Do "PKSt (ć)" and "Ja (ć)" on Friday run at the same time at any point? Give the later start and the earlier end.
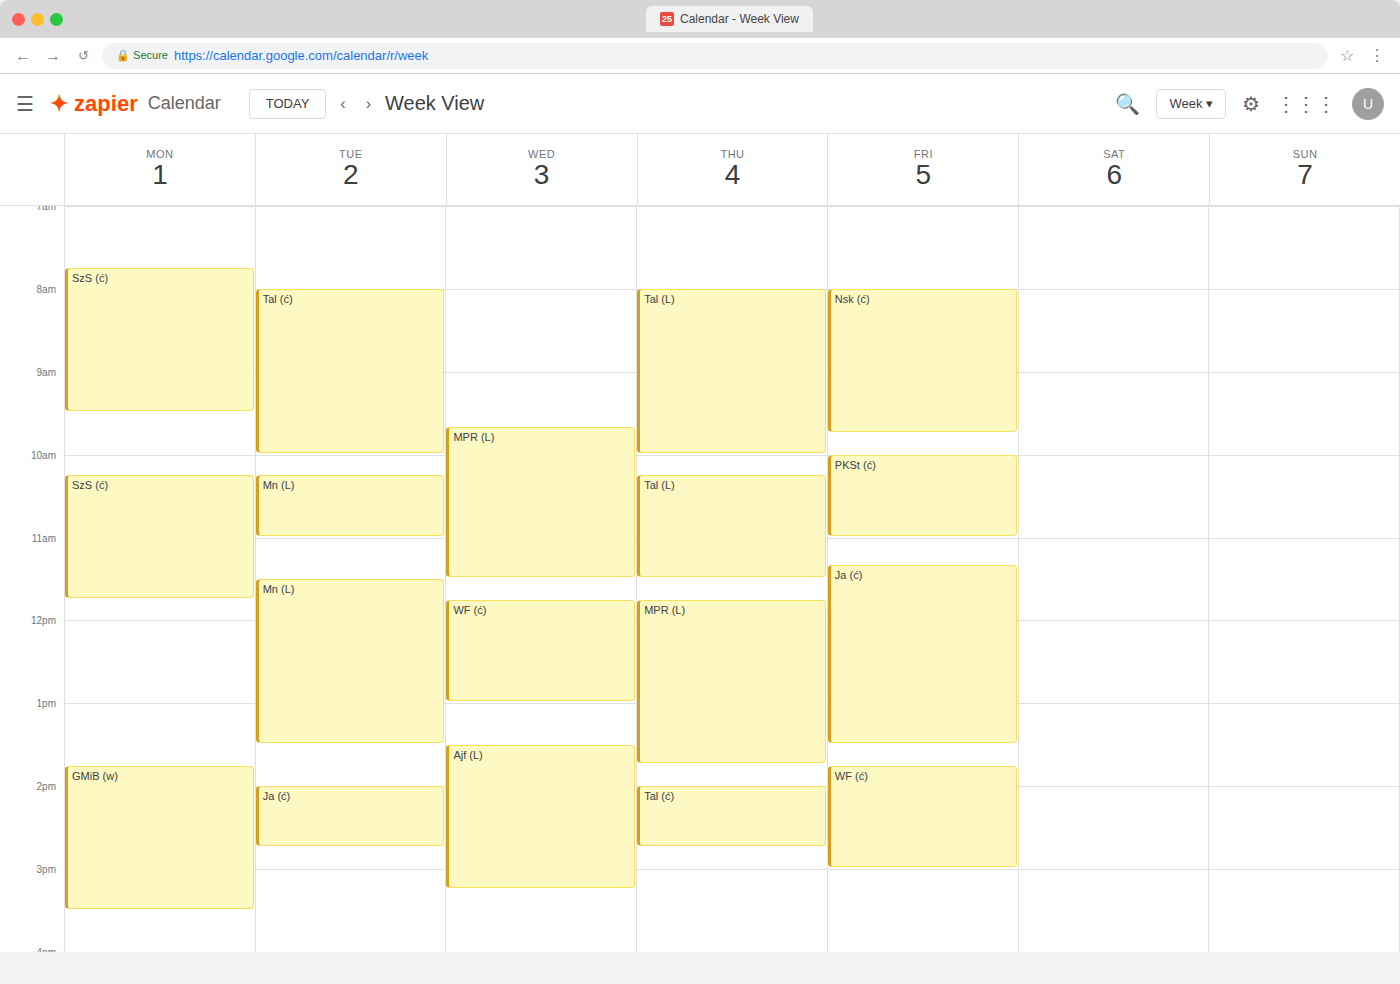
"PKSt (ć)" ends at 11:00 AM and "Ja (ć)" starts at 11:20 AM -- no overlap.